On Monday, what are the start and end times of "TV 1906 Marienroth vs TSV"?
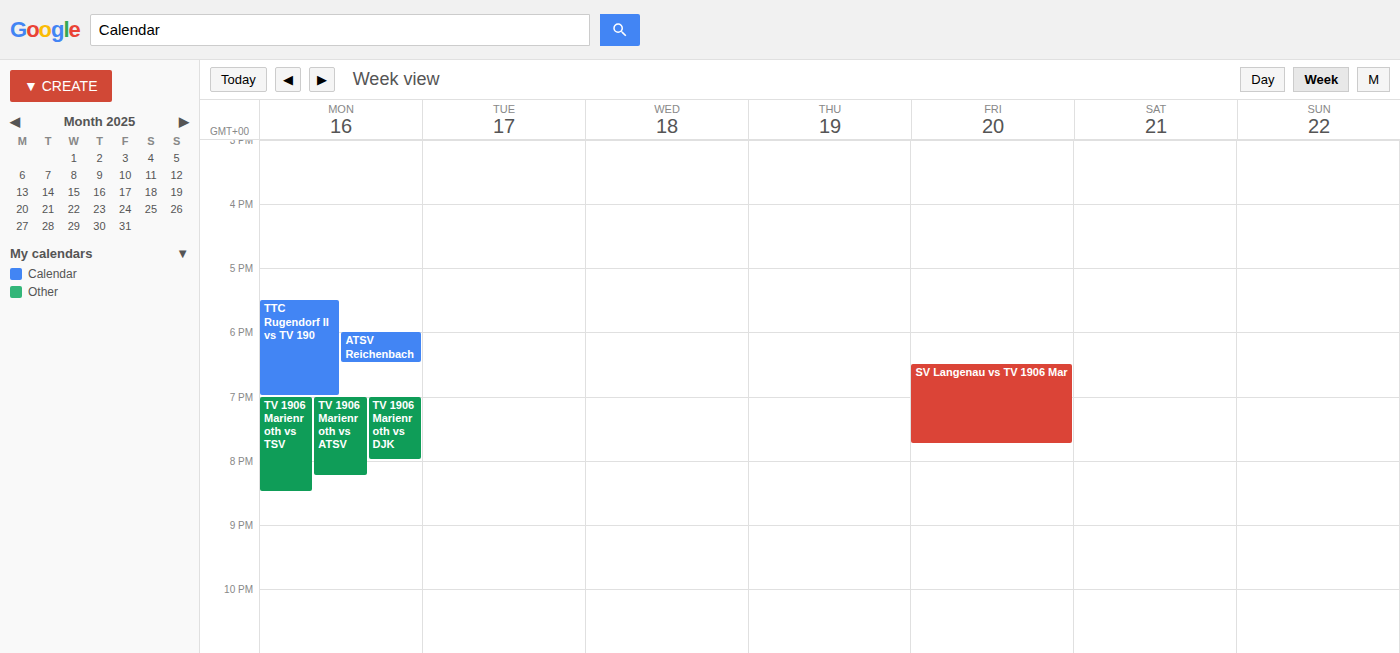
7:00 PM to 8:30 PM